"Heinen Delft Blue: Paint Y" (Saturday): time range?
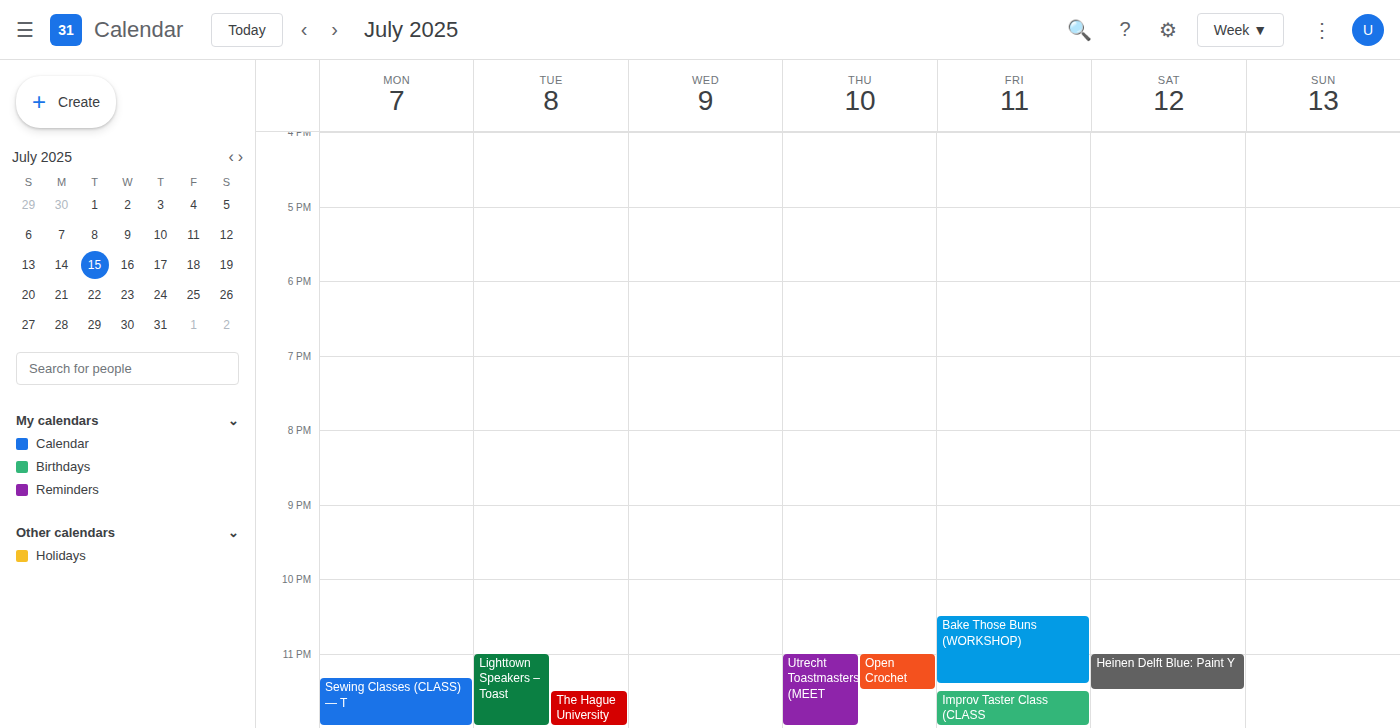
23:00 to 23:30